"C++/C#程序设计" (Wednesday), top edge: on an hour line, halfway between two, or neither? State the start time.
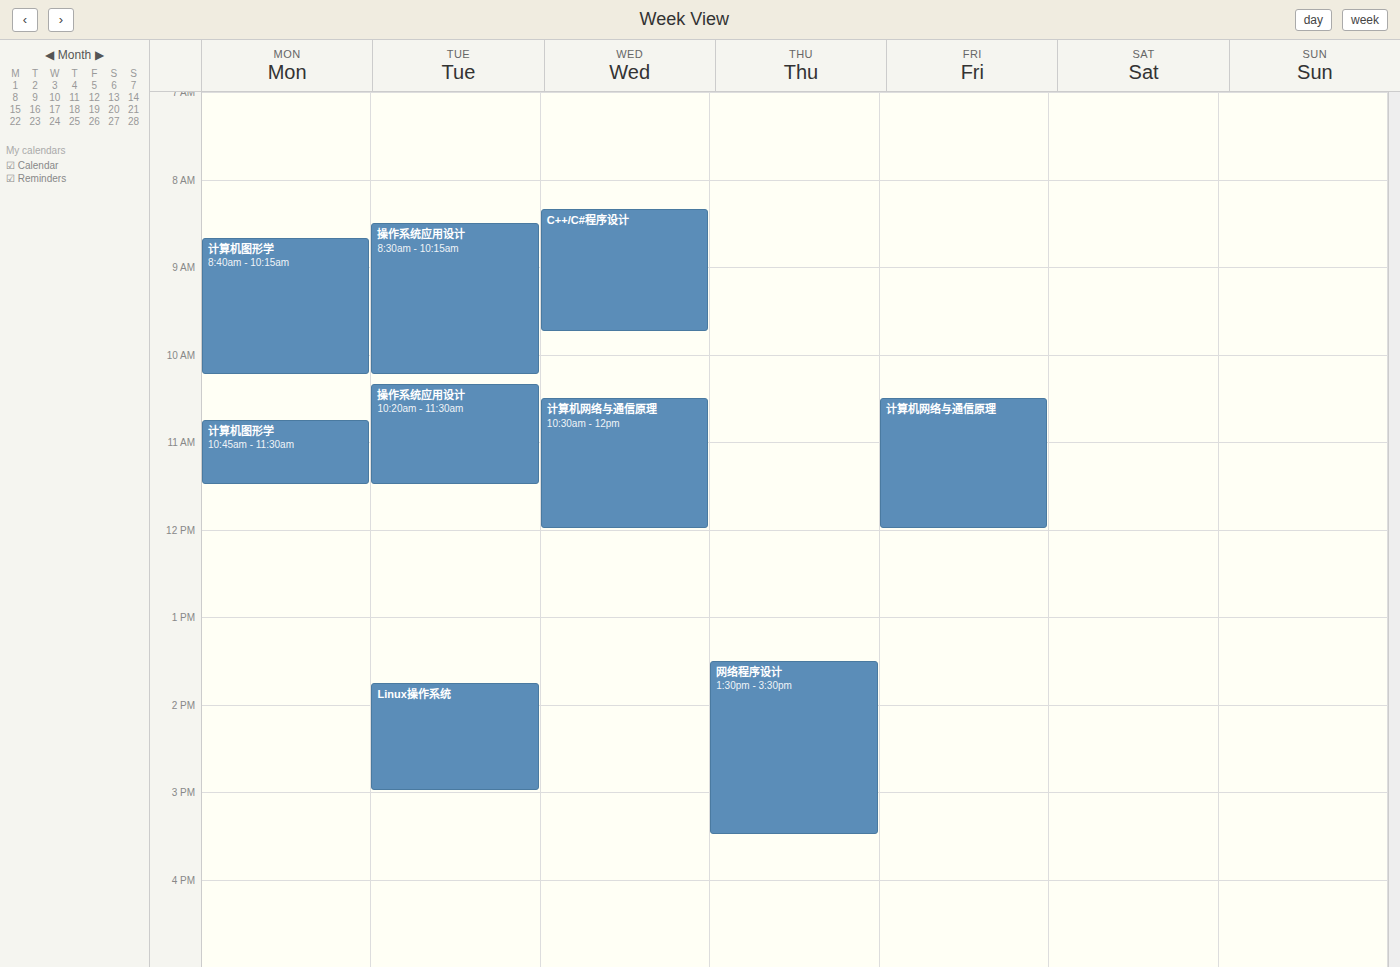
8:20 AM -- neither: 20 minutes below the 8 AM line and 40 minutes above the 9 AM line.